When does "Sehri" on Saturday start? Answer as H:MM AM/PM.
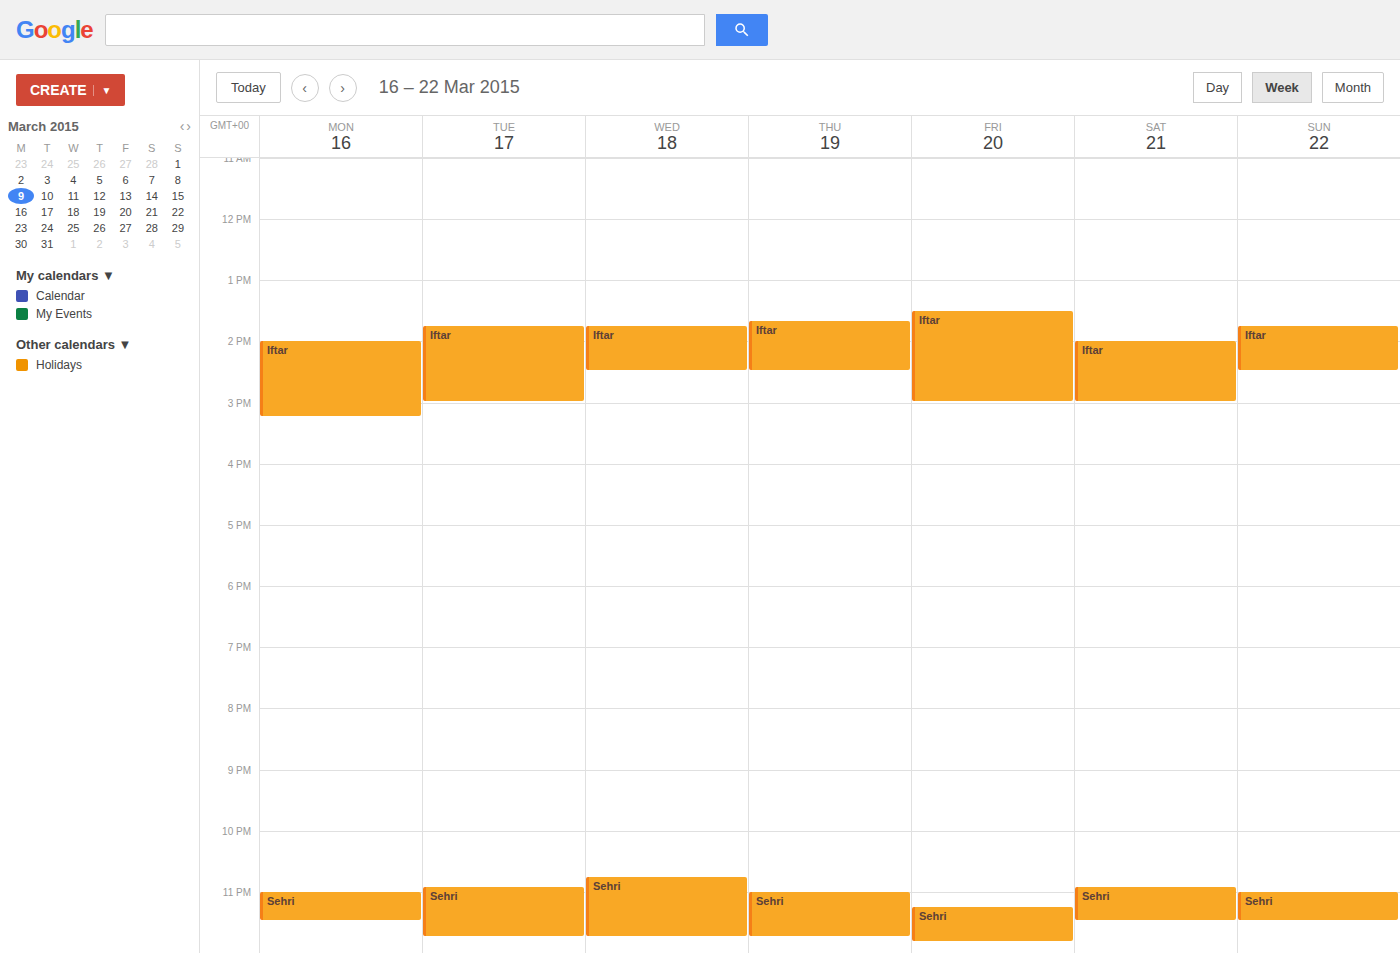
10:55 PM